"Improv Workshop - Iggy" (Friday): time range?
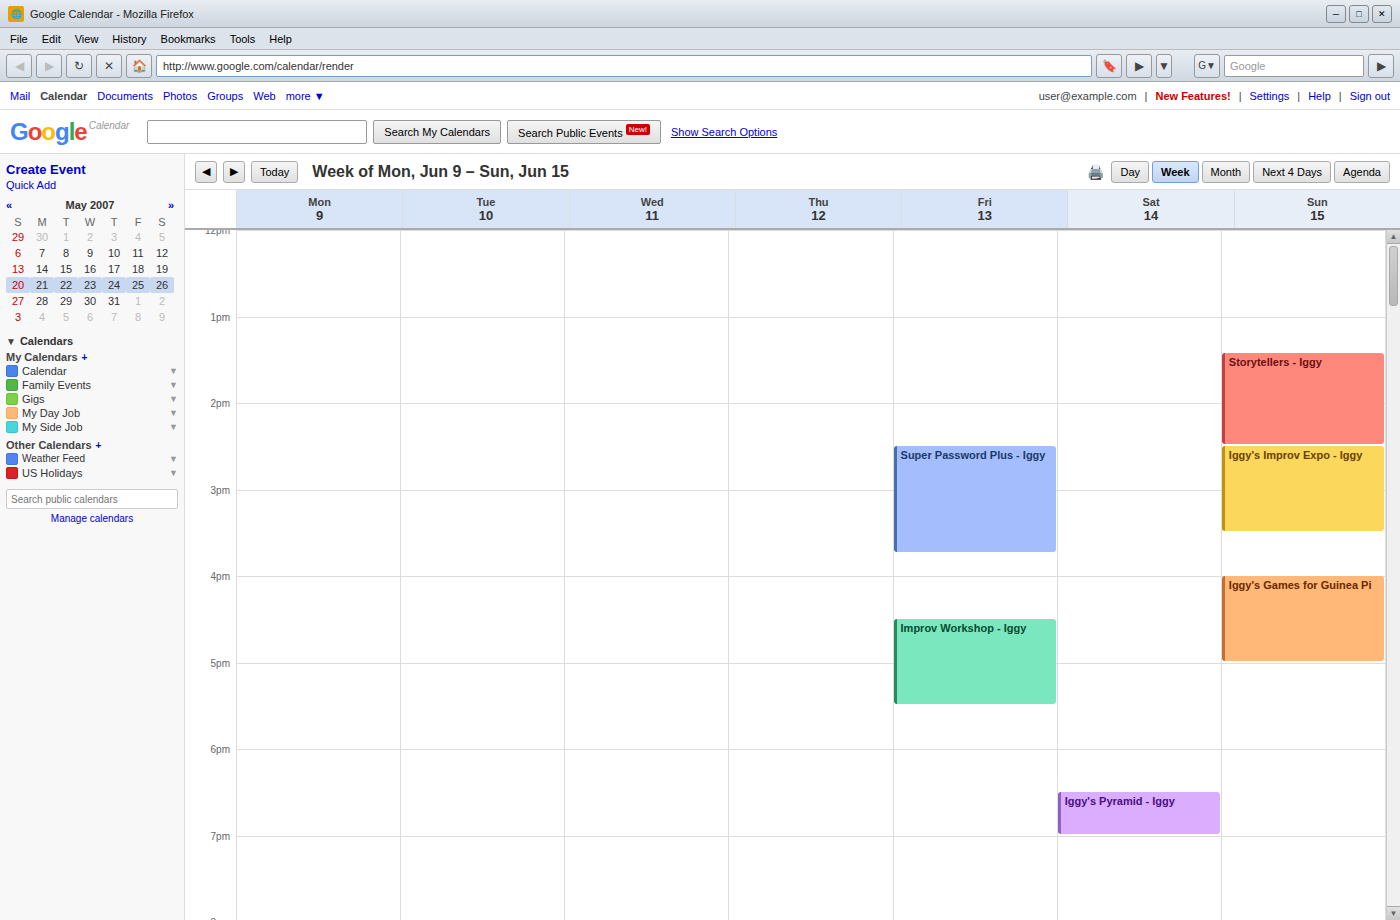
4:30 PM to 5:30 PM